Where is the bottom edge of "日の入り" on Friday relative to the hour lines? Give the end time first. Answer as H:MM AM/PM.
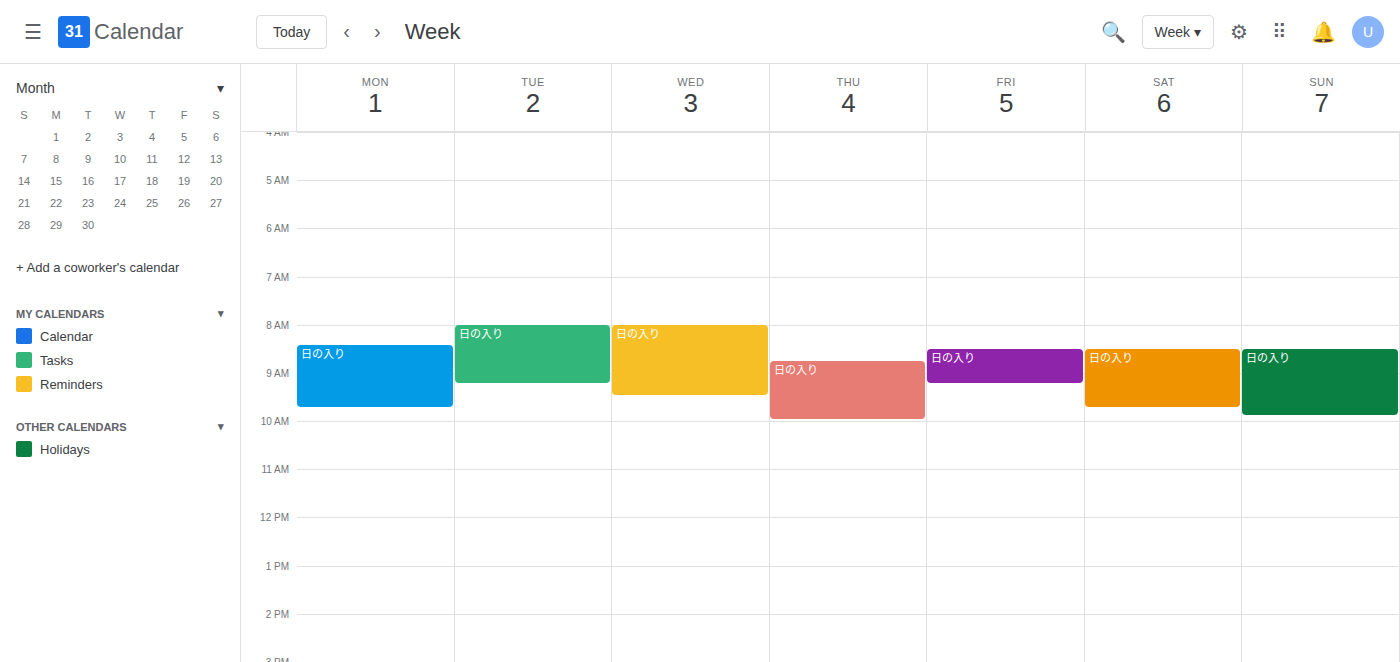
9:15 AM -- neither: a quarter of the way from the 9 AM line to the 10 AM line.